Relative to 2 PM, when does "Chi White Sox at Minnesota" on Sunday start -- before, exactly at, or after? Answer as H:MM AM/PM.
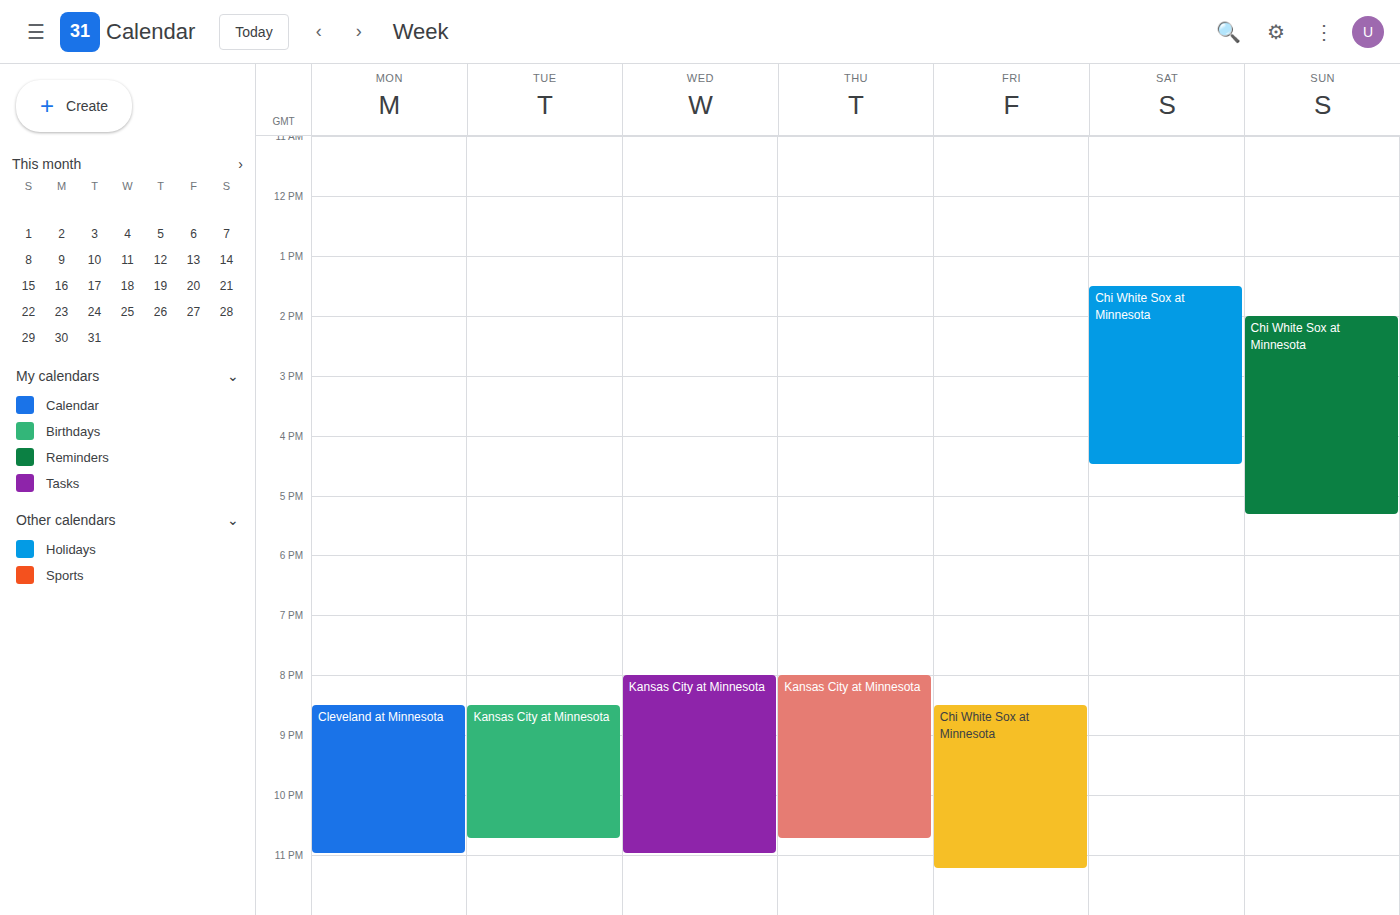
2:00 PM -- exactly at 2 PM, on the 2 PM line.